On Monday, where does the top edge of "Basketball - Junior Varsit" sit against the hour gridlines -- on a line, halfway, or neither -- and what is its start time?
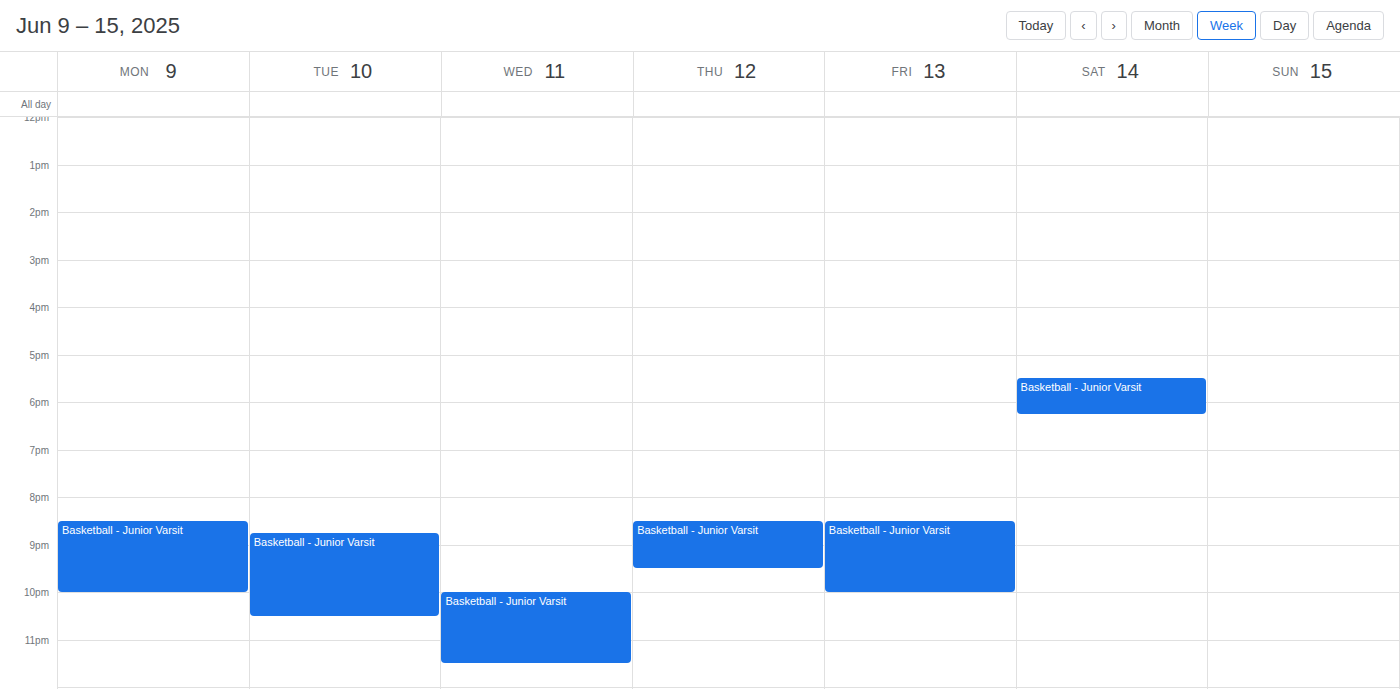
8:30 PM -- halfway between the 8 PM and 9 PM lines.